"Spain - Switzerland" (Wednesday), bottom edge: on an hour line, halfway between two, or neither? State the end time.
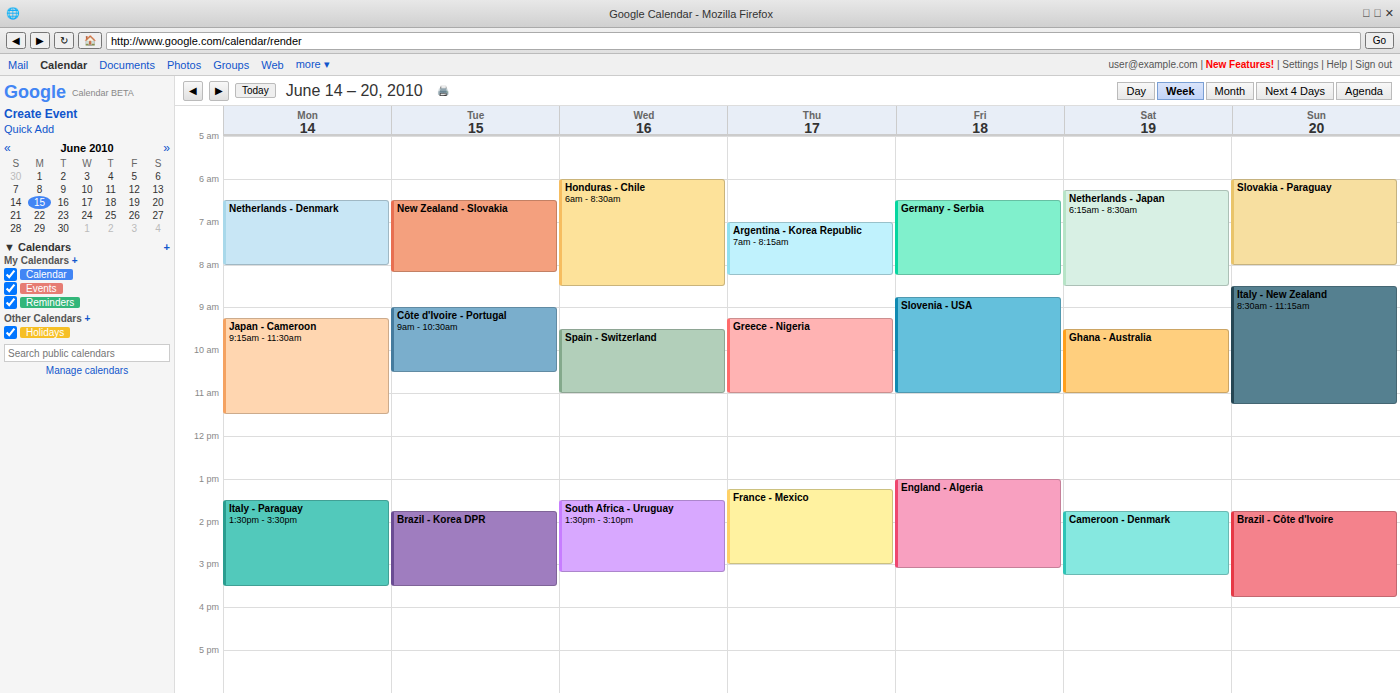
11:00 AM -- exactly on the 11 AM line.